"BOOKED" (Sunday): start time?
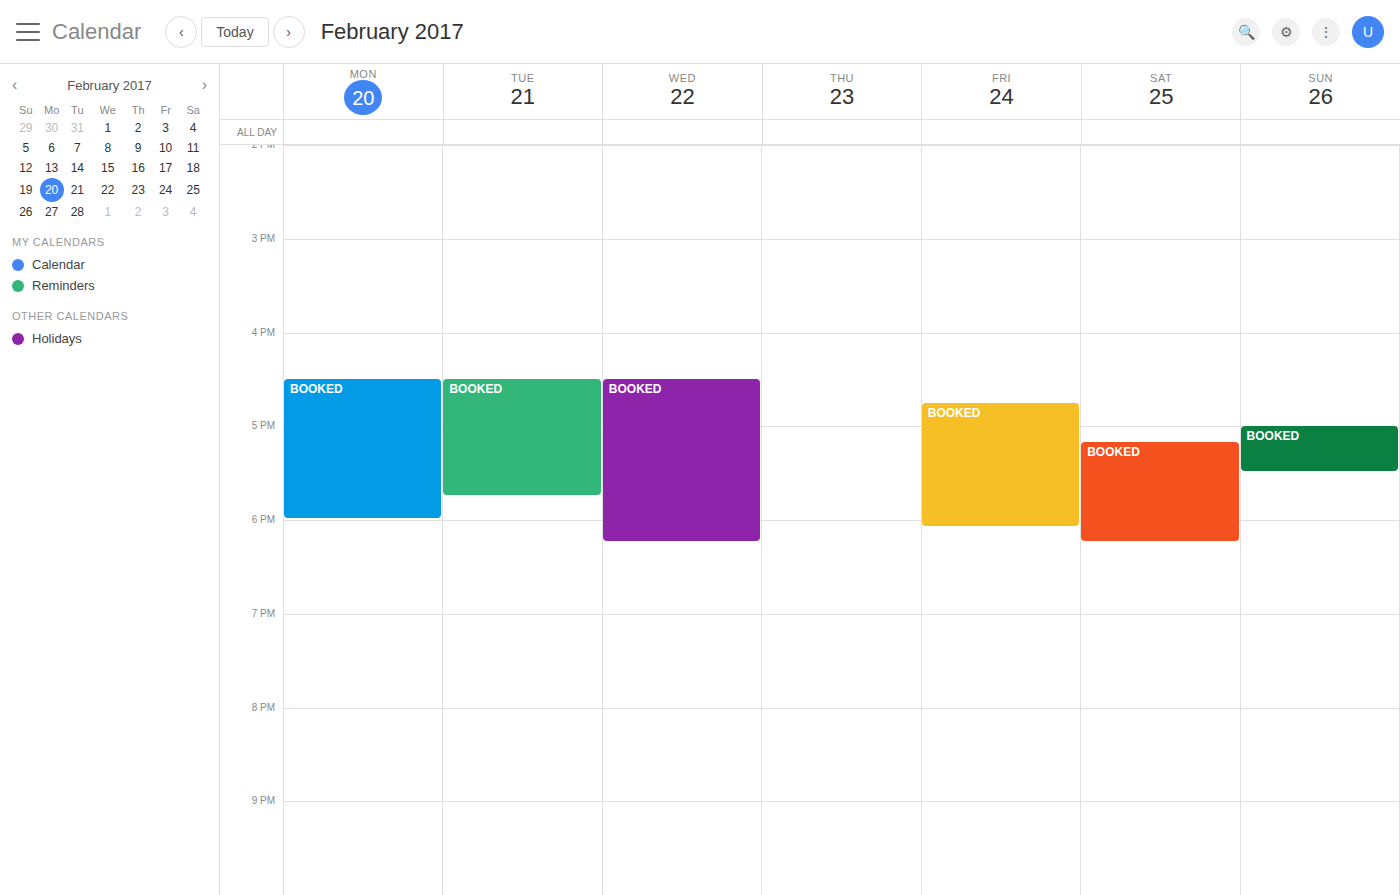
5:00 PM